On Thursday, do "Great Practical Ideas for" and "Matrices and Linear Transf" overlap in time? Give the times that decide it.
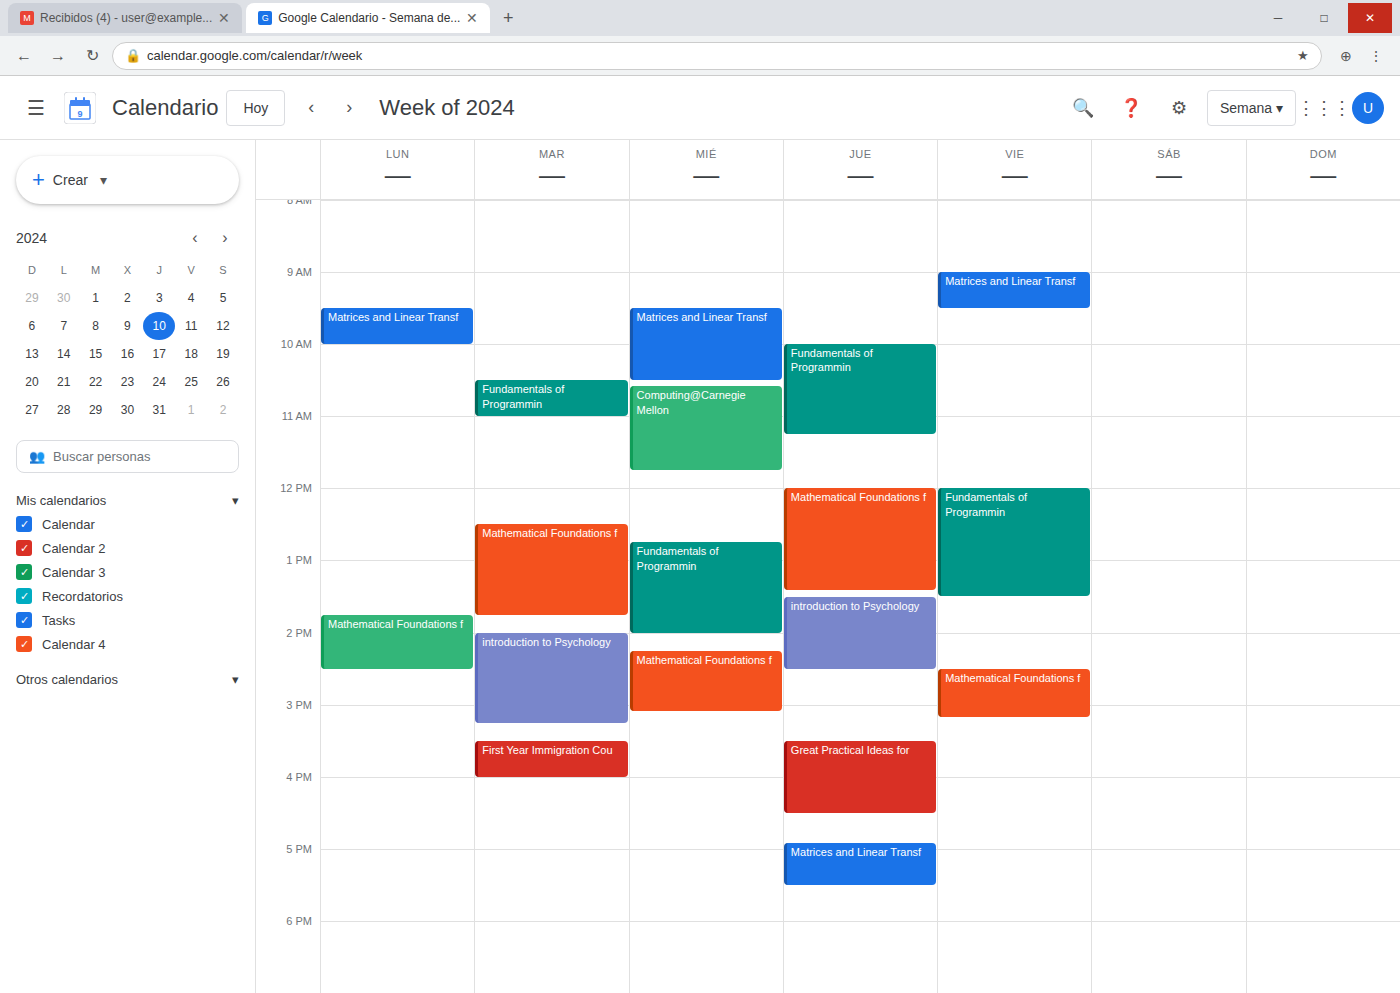
"Great Practical Ideas for" ends at 4:30 PM and "Matrices and Linear Transf" starts at 4:55 PM -- no overlap.